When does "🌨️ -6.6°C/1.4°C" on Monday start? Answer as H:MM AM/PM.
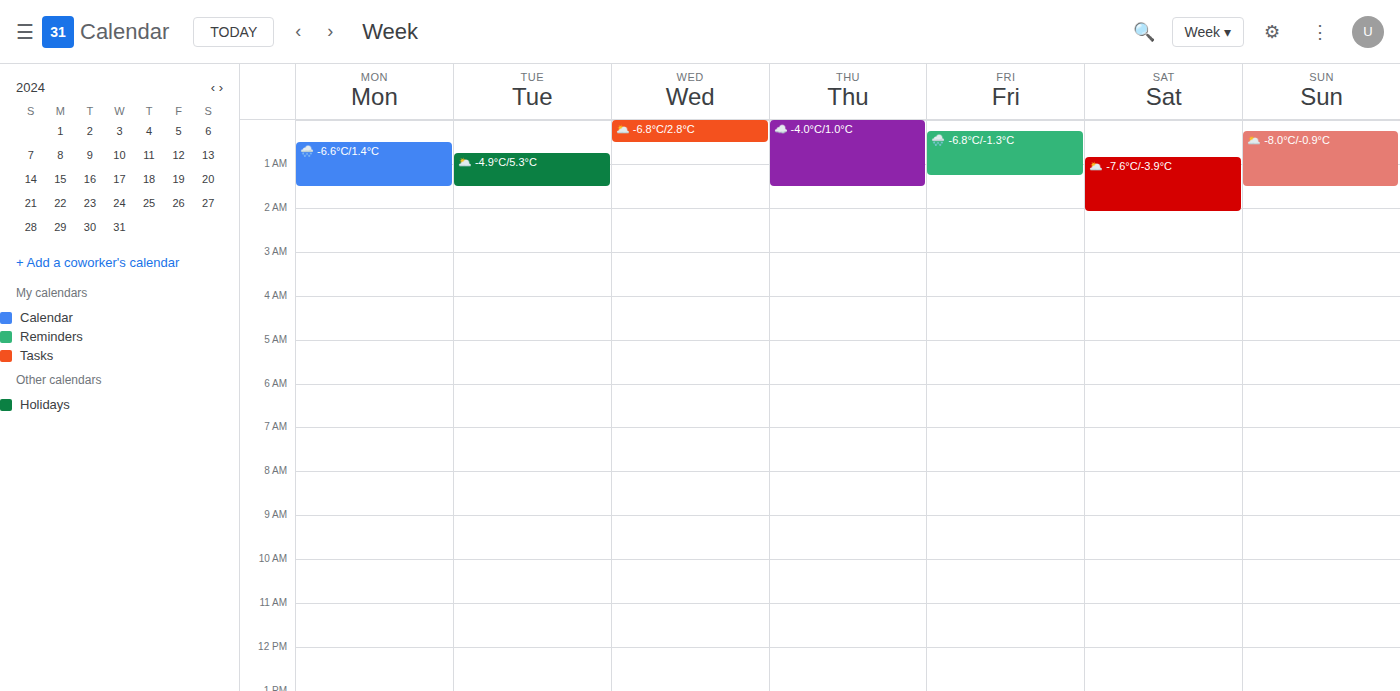
12:30 AM